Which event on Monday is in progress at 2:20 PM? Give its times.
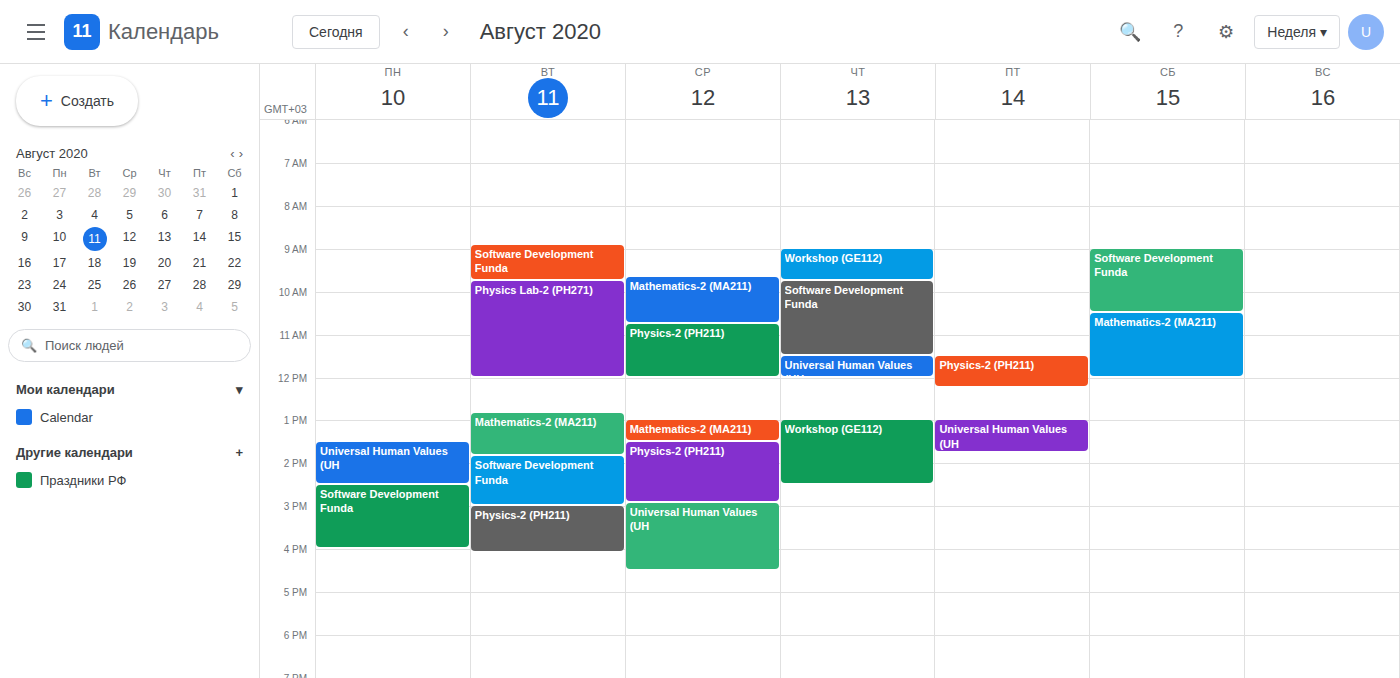
"Universal Human Values (UH", 1:30 PM to 2:30 PM